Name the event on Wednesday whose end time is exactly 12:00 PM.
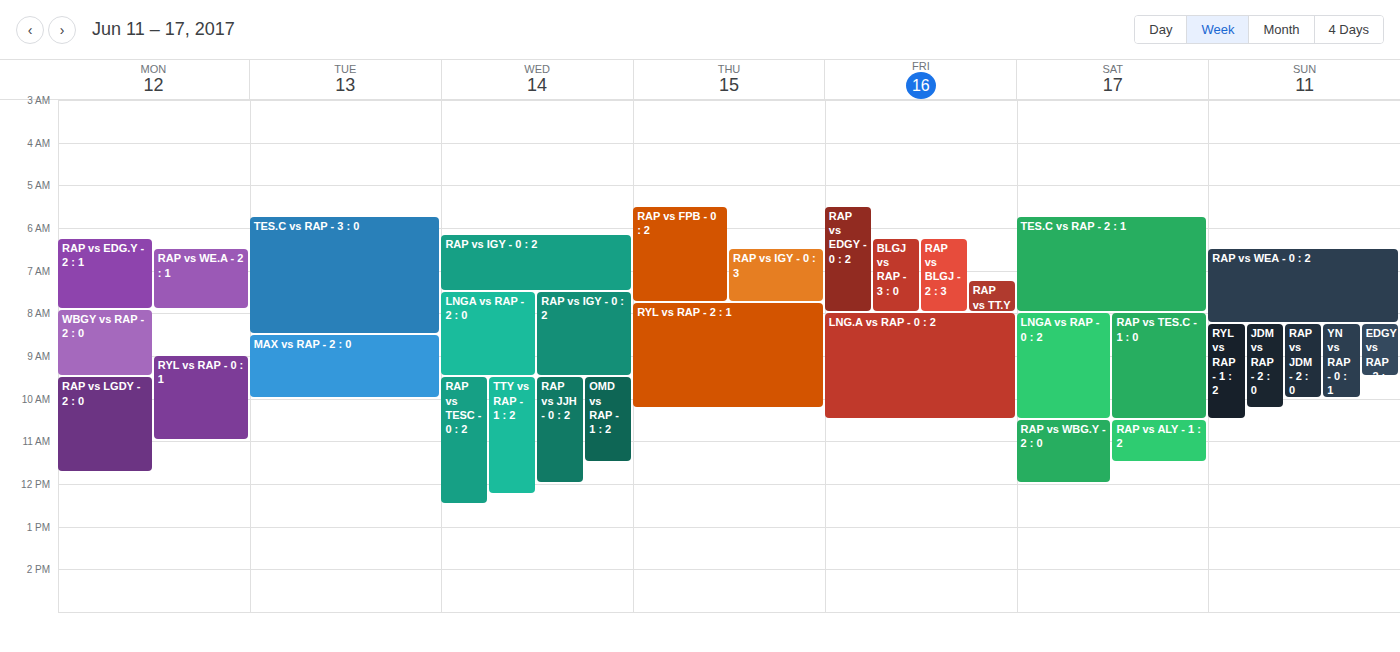
"RAP vs JJH - 0 : 2"